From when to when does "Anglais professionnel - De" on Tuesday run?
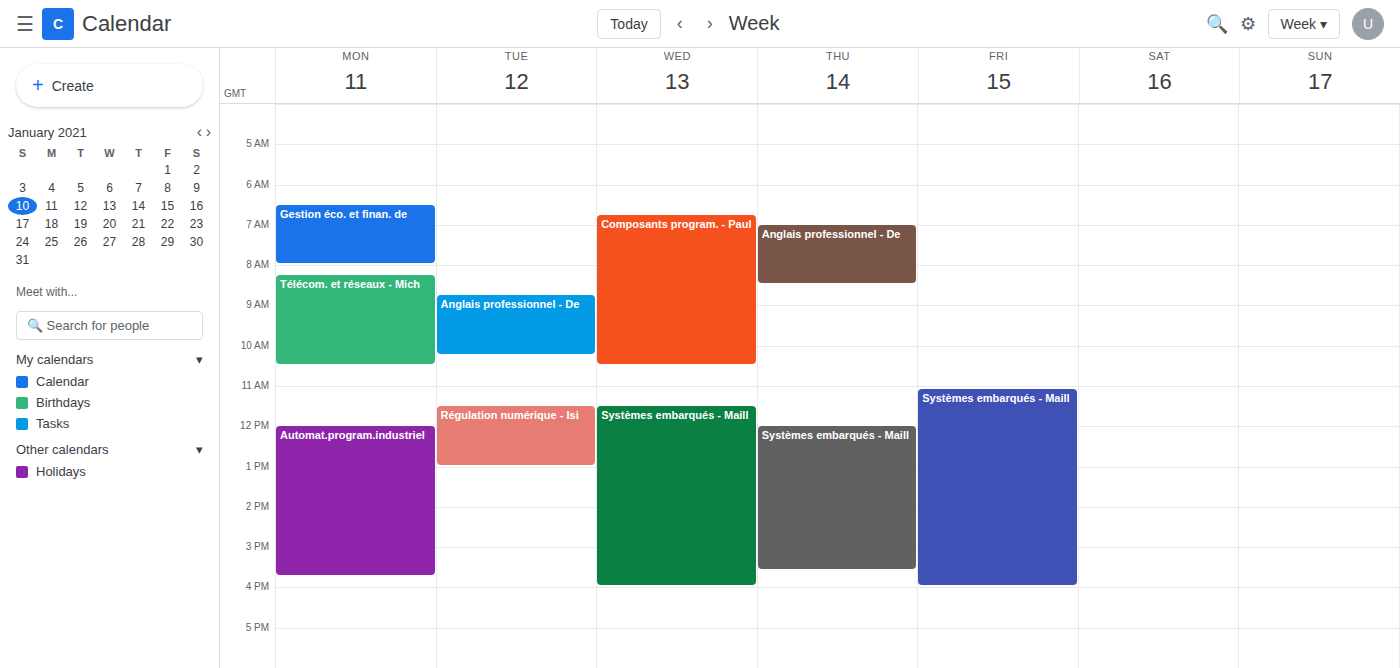
8:45 AM to 10:15 AM